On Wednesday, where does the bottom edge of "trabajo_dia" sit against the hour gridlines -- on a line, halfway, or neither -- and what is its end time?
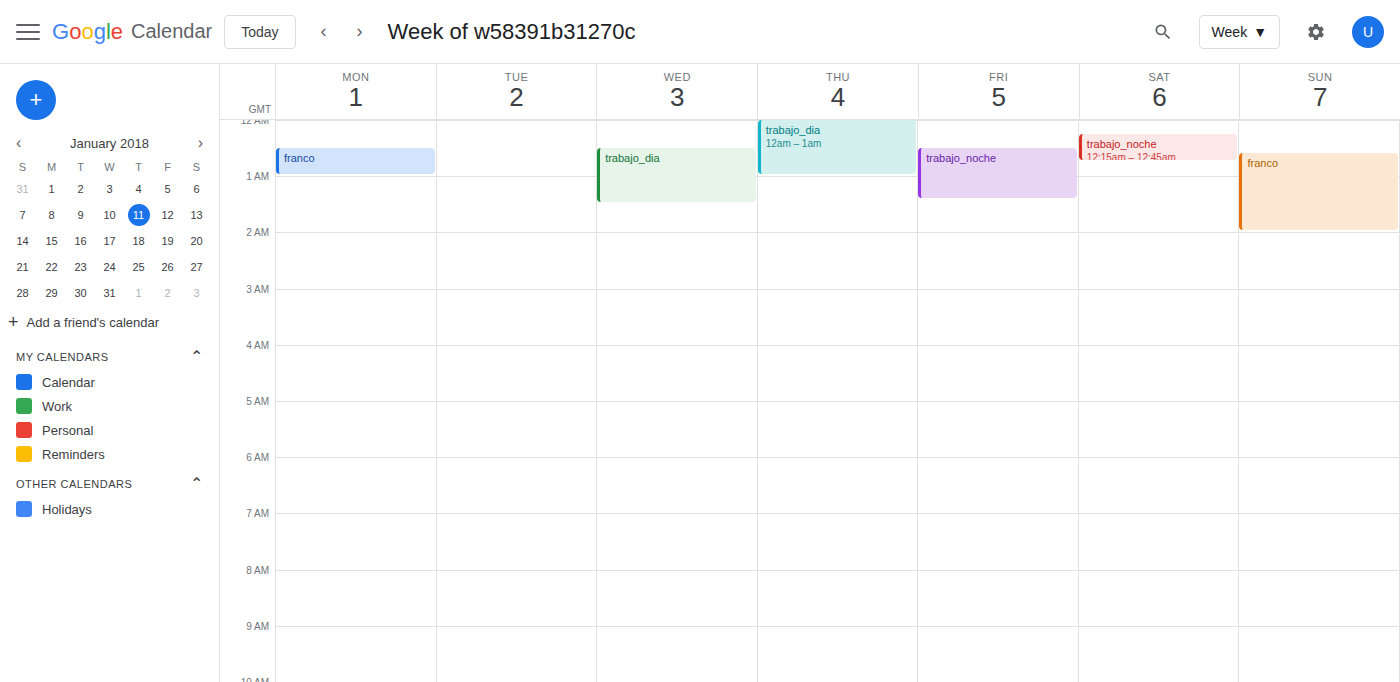
01:30 -- halfway between the 01:00 and 02:00 lines.